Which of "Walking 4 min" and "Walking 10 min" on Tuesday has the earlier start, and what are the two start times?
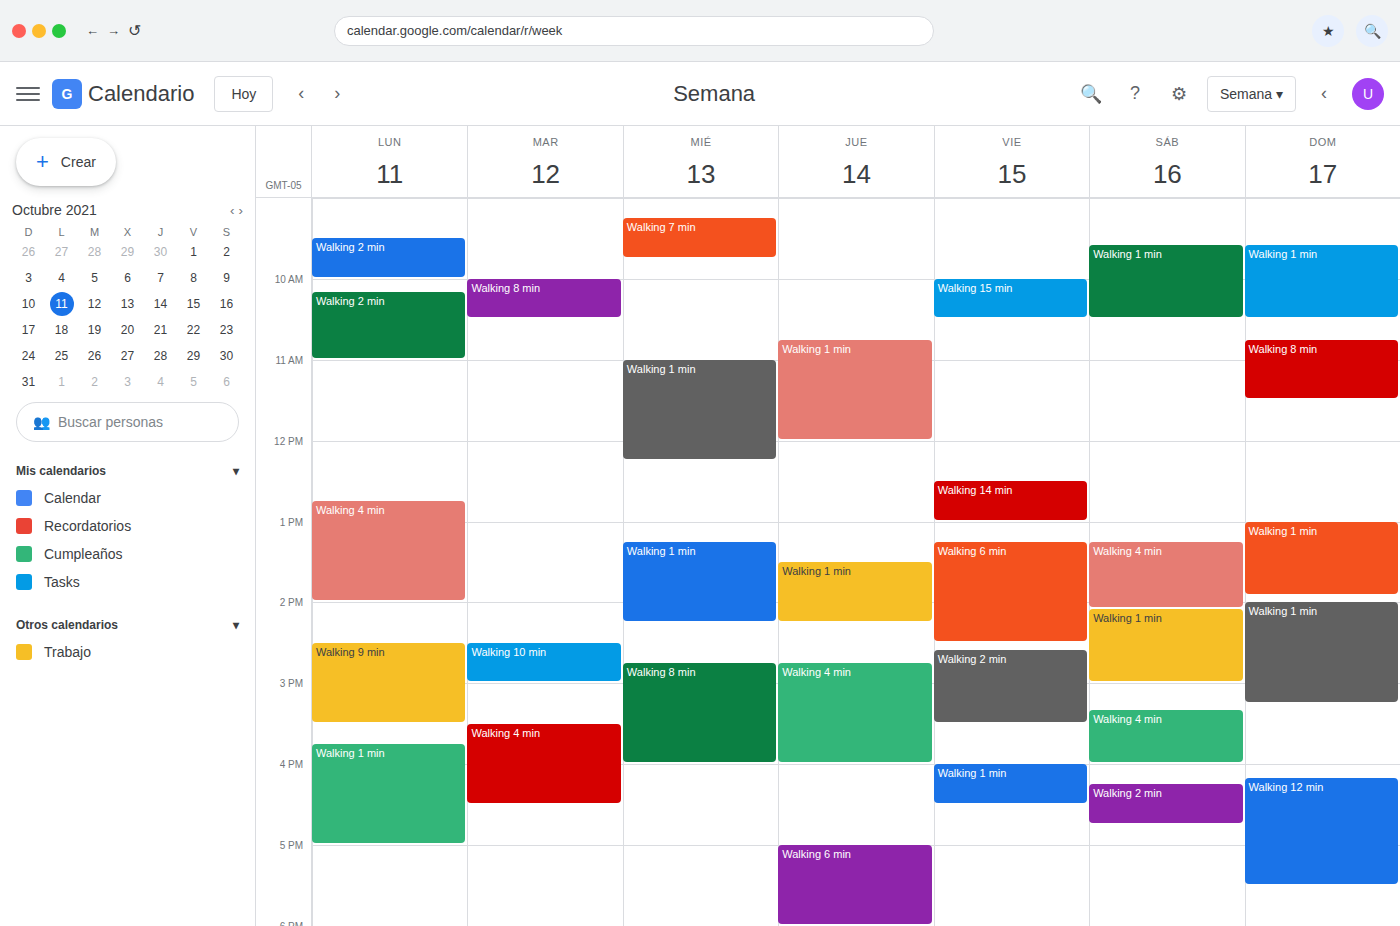
"Walking 10 min" 2:30 PM; "Walking 4 min" 3:30 PM.